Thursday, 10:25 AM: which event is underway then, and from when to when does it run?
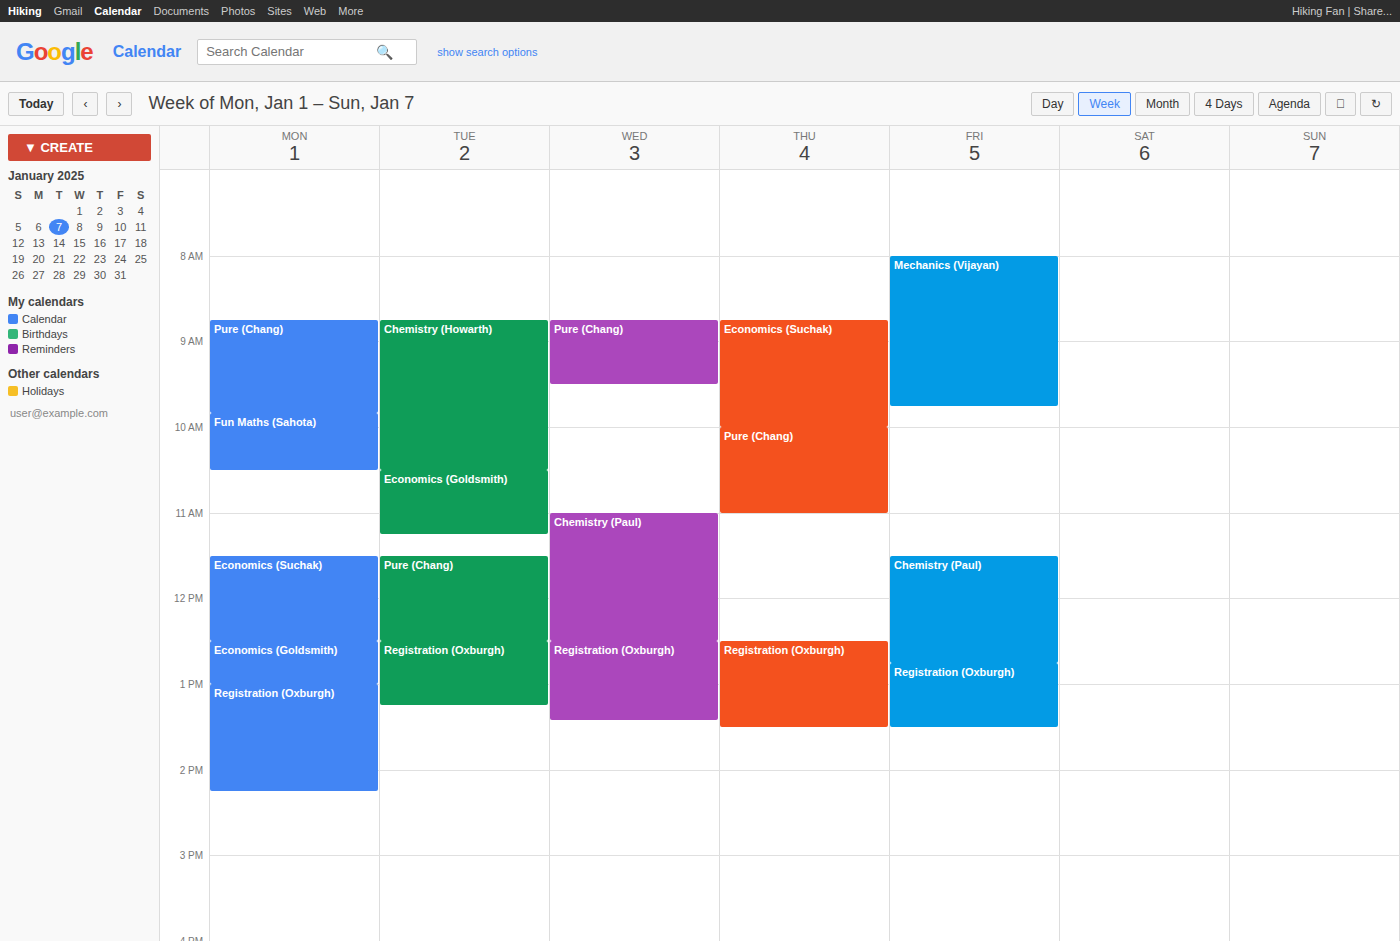
"Pure (Chang)", 10:00 AM to 11:00 AM